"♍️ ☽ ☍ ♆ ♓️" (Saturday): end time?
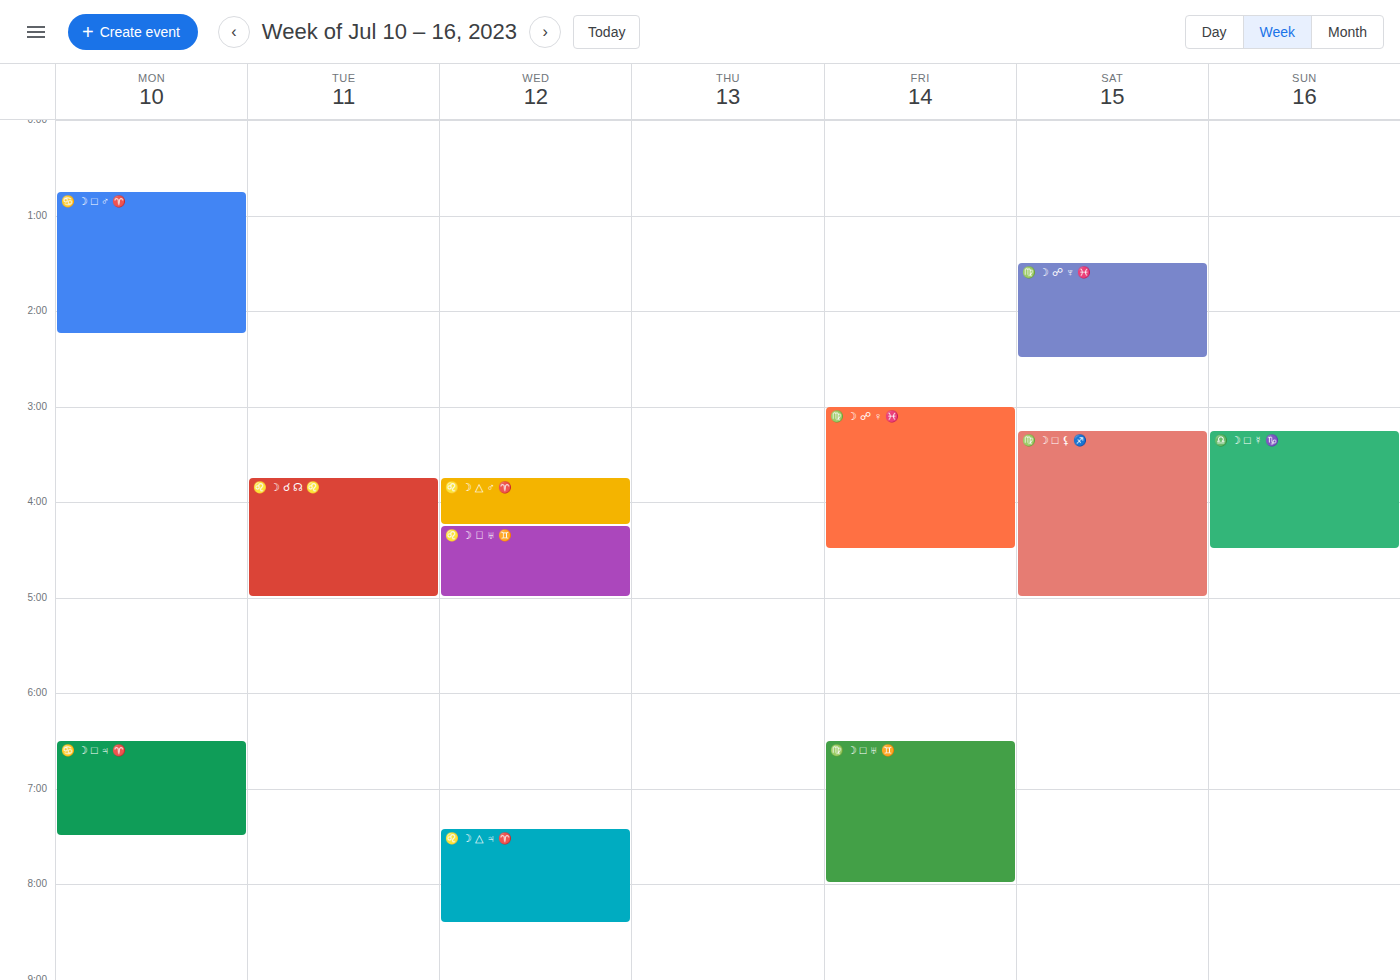
2:30 AM